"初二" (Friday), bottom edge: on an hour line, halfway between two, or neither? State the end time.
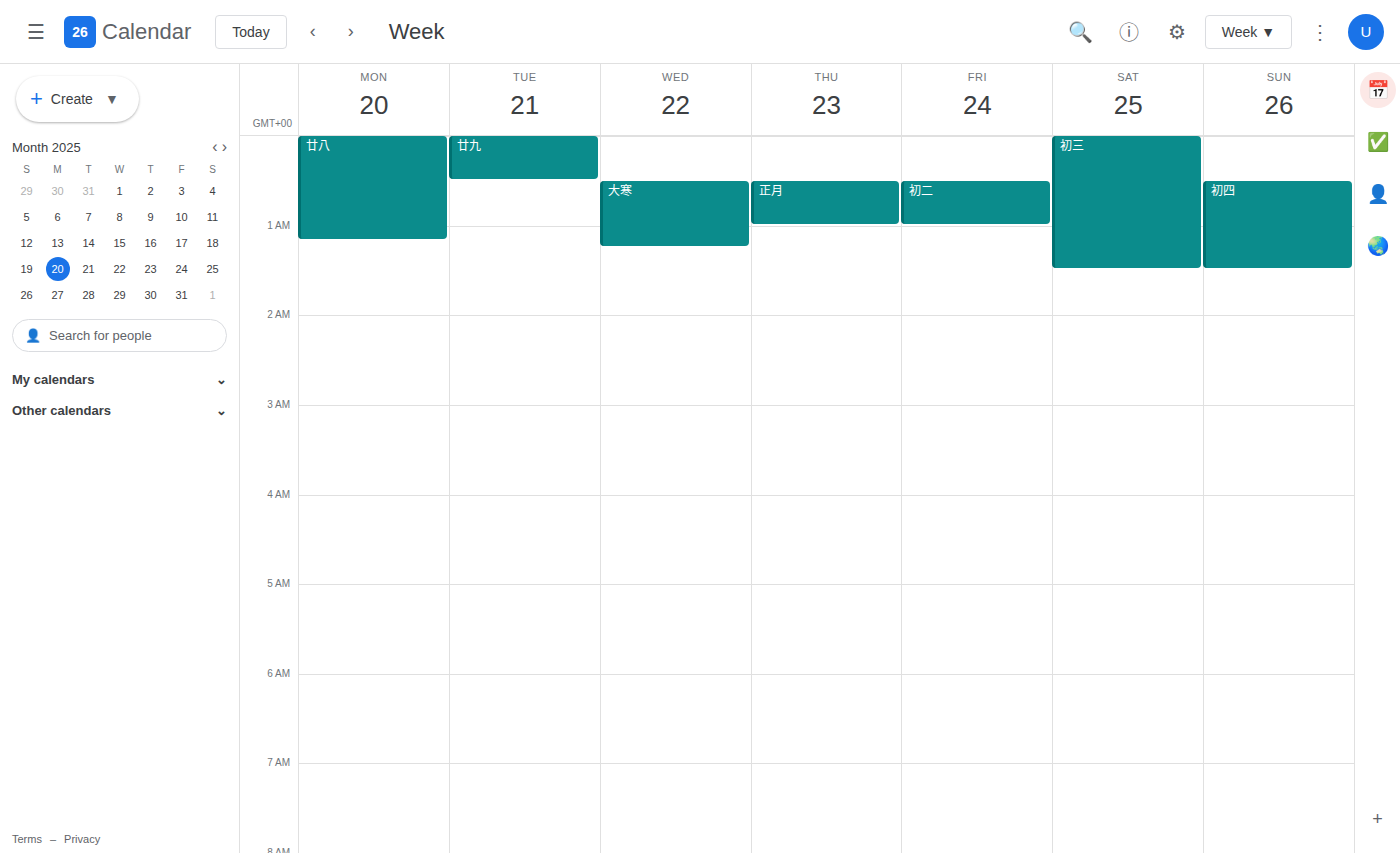
1:00 AM -- exactly on the 1 AM line.